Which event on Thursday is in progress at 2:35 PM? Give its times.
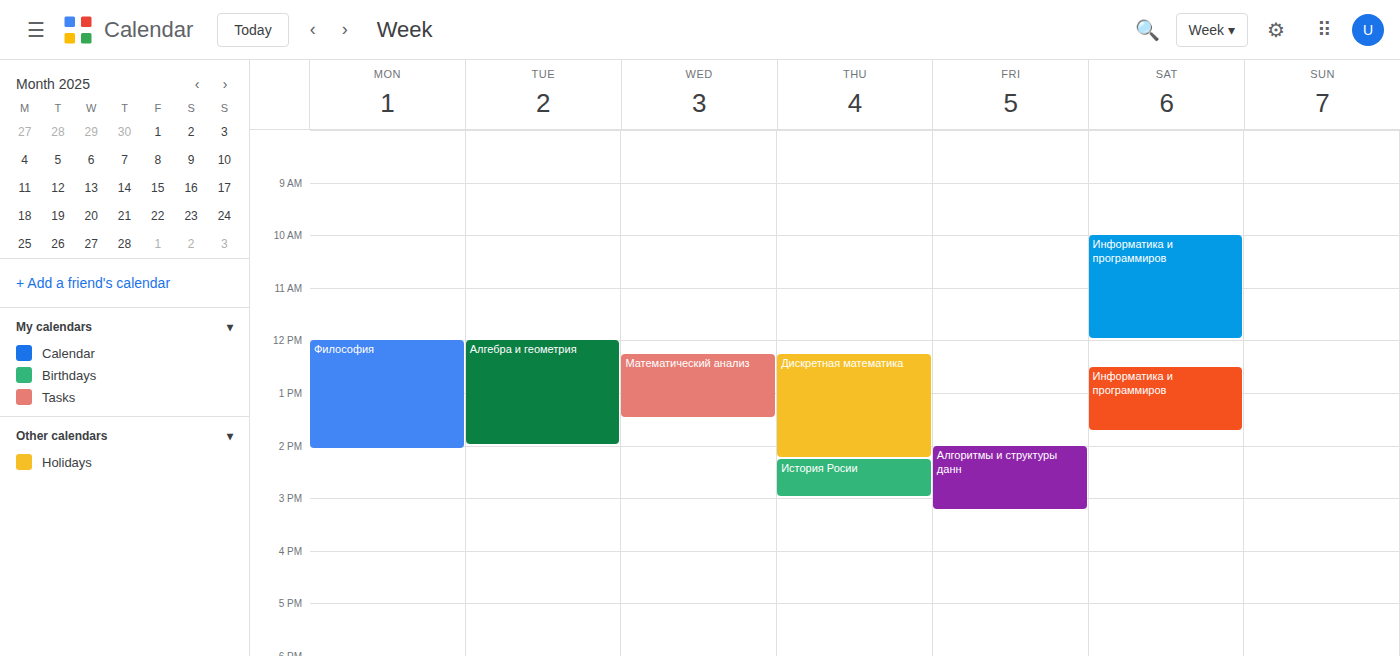
"История Росии", 2:15 PM to 3:00 PM